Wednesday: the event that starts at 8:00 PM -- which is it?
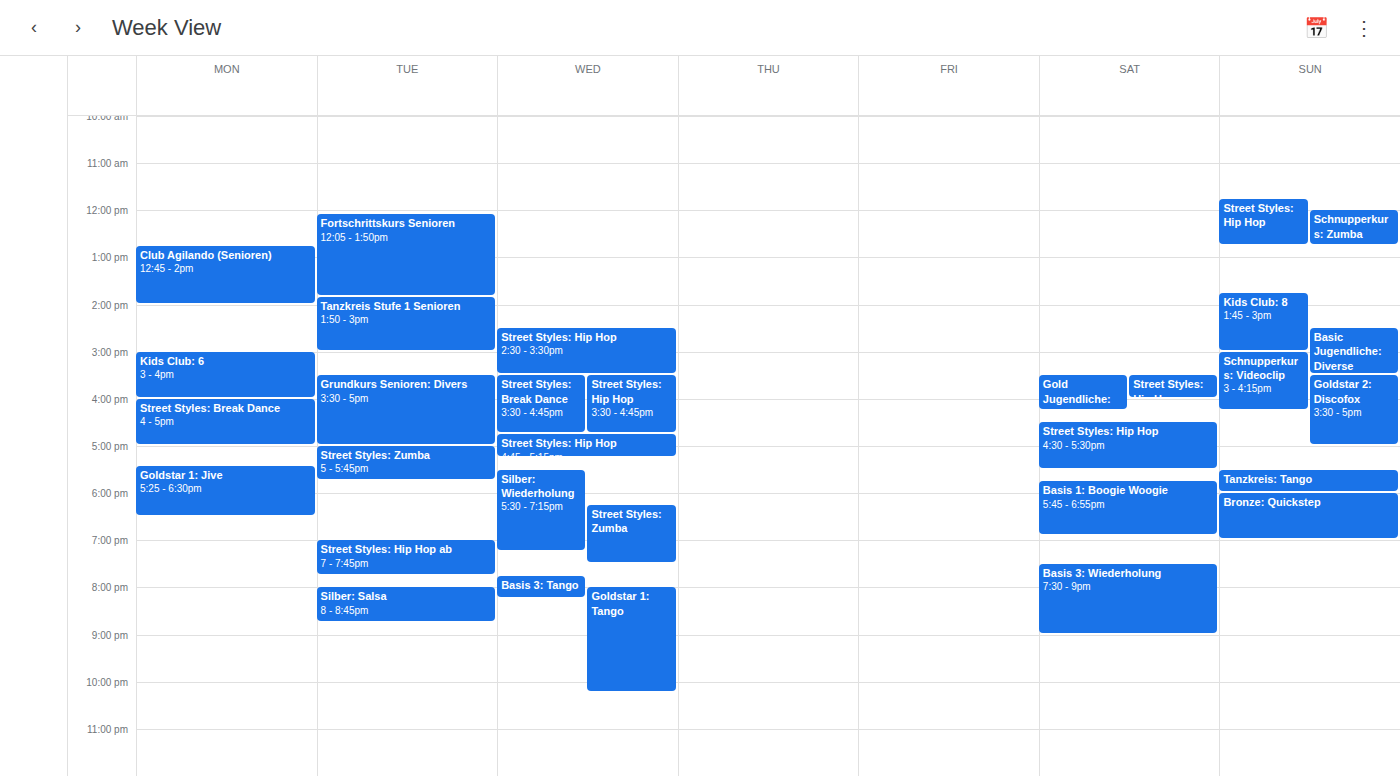
"Goldstar 1: Tango"